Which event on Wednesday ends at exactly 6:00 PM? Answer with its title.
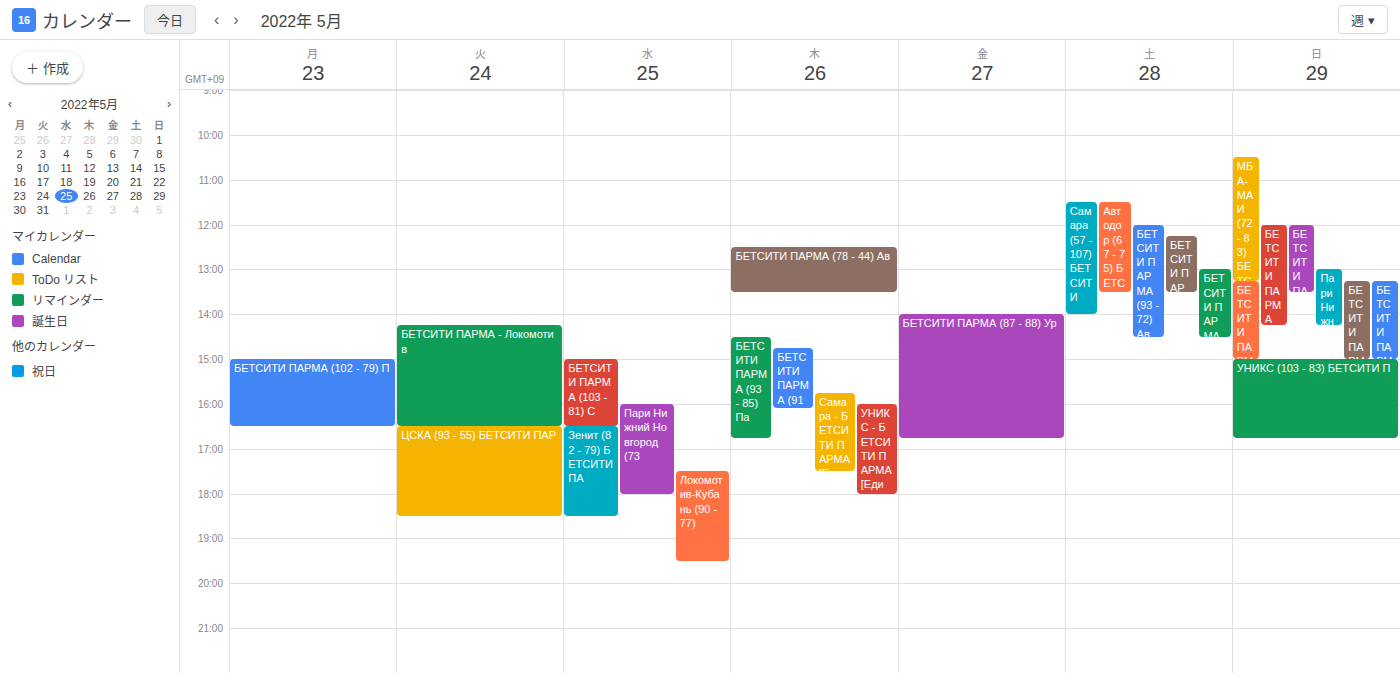
"Пари Нижний Новгород (73"